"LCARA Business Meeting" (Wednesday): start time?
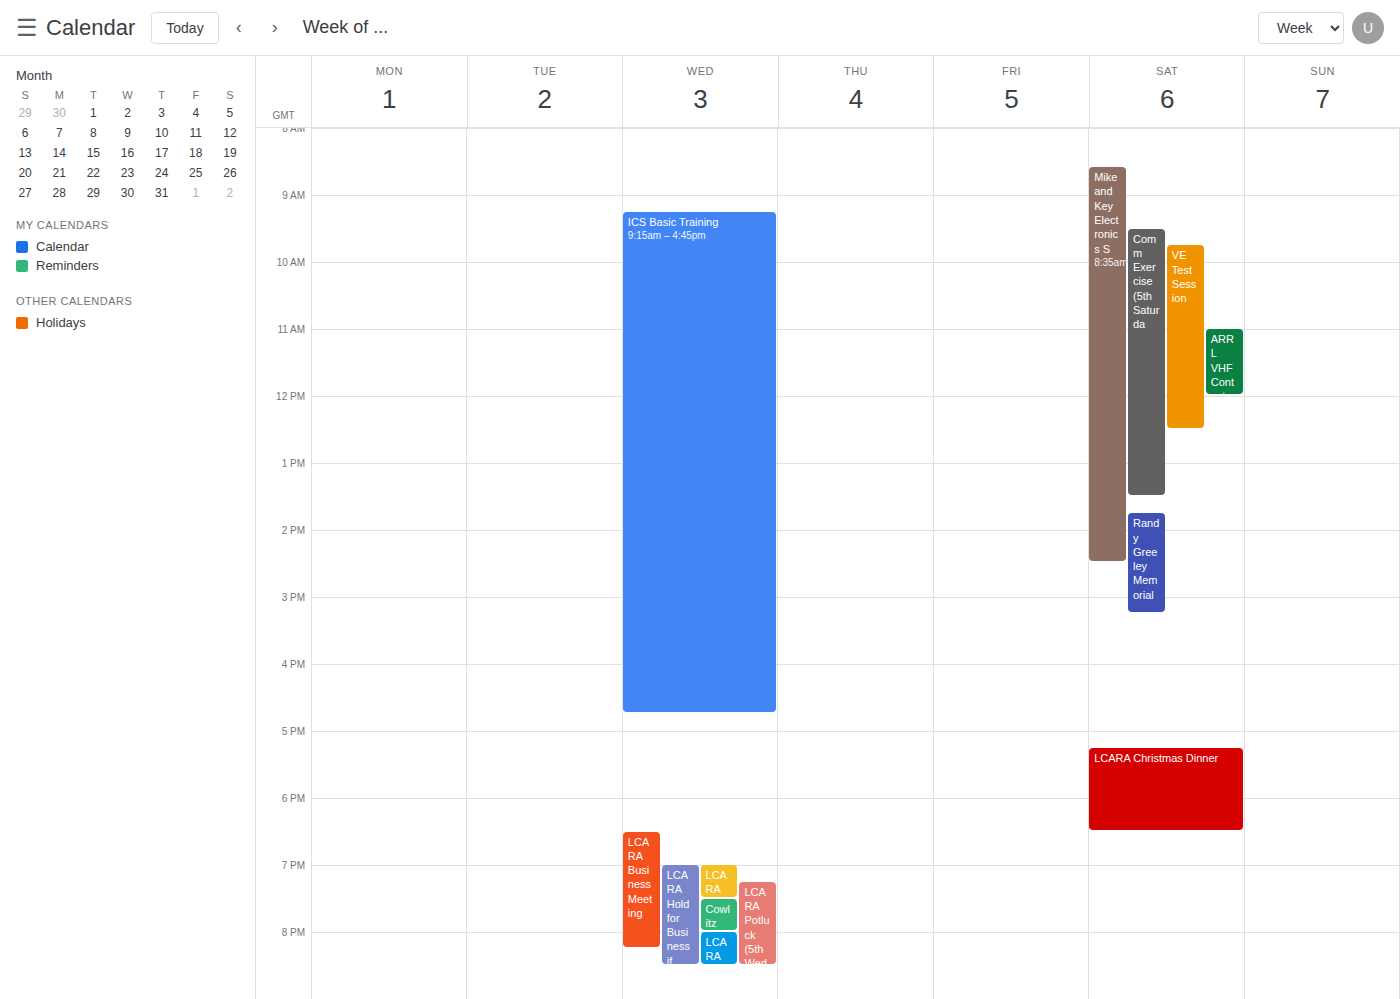
6:30 PM